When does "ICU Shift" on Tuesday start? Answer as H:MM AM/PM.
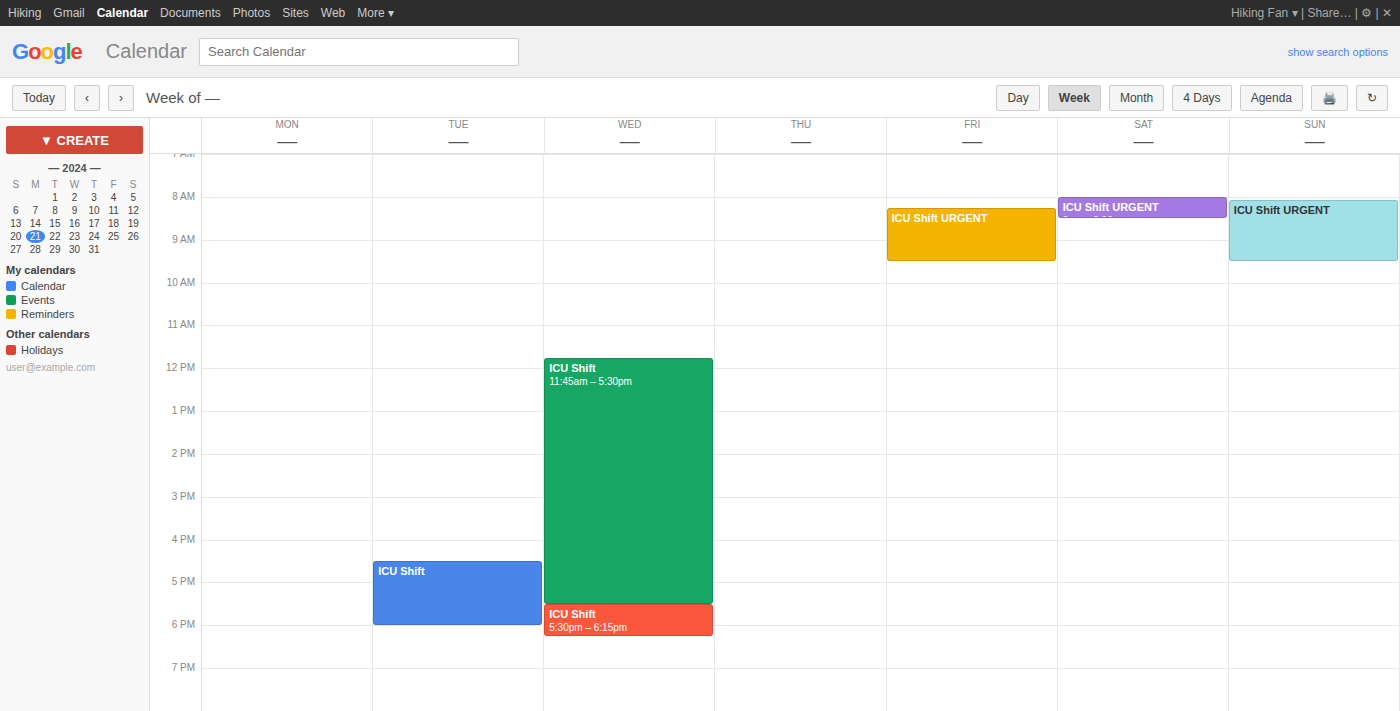
4:30 PM